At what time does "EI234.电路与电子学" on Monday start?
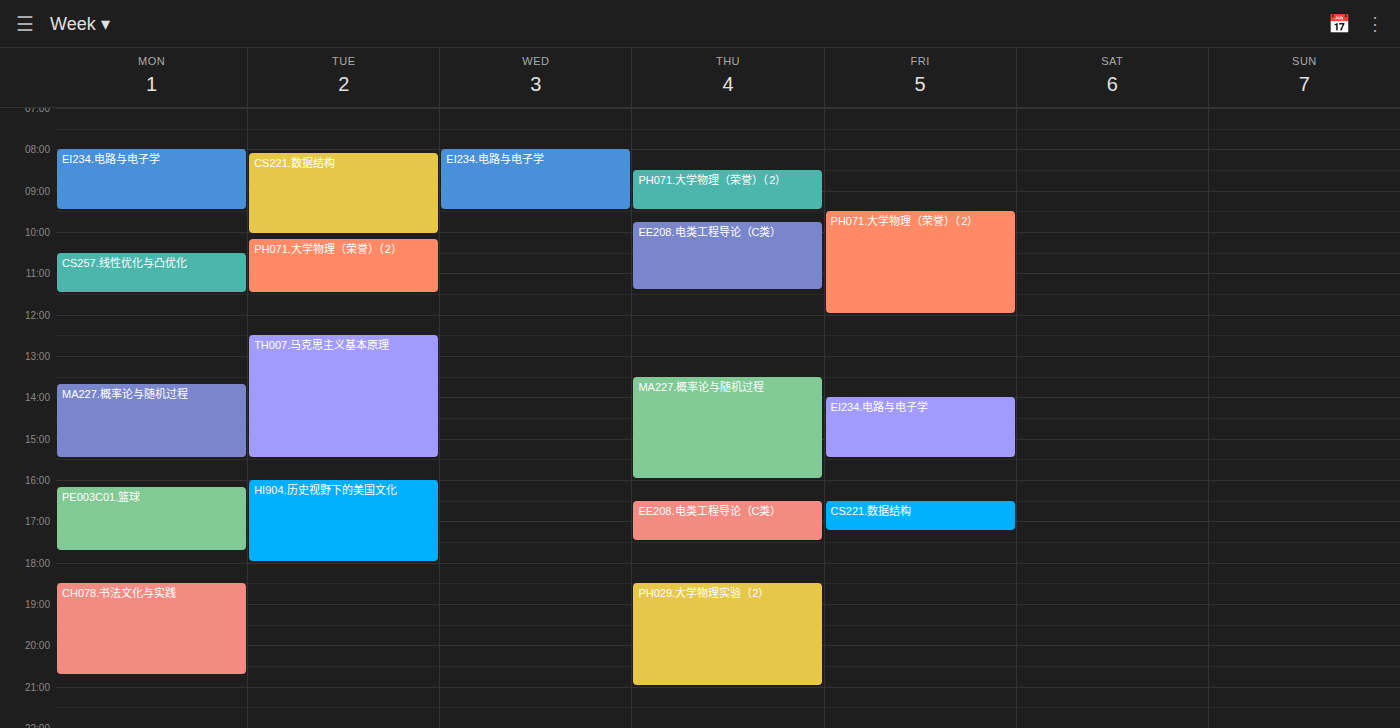
8:00 AM